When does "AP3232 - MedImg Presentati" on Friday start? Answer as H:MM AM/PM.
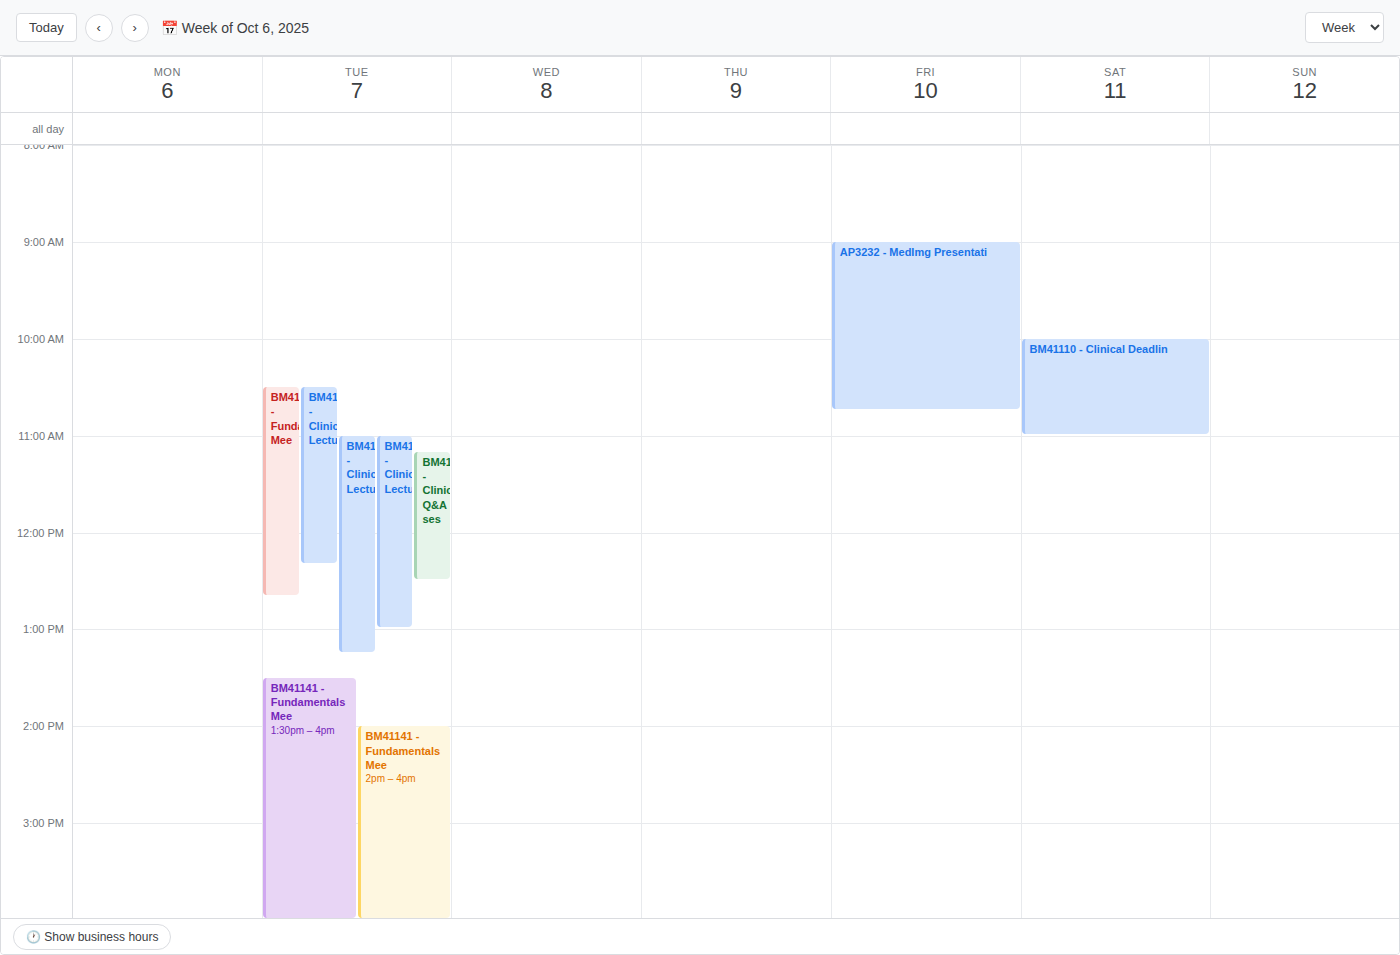
9:00 AM